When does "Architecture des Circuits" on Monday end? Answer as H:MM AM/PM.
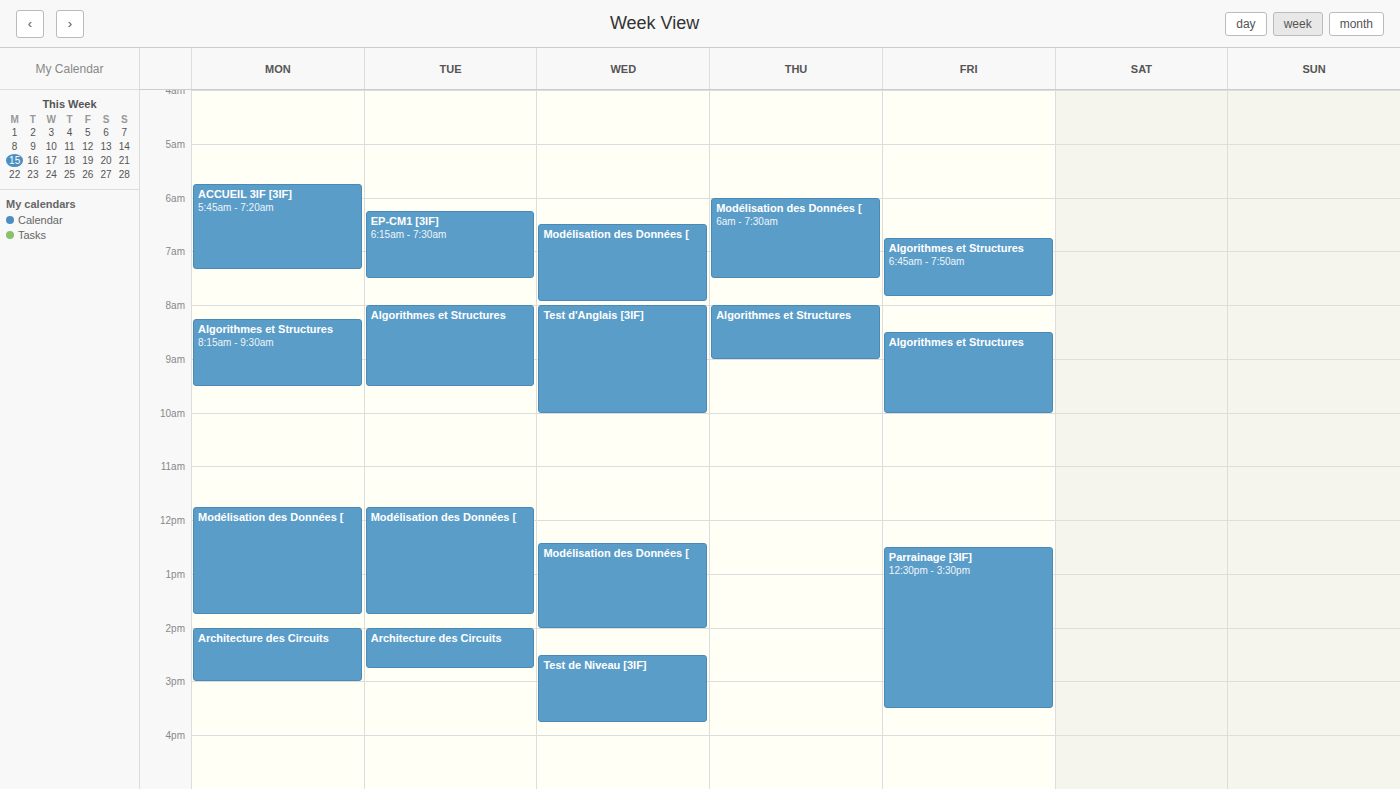
3:00 PM